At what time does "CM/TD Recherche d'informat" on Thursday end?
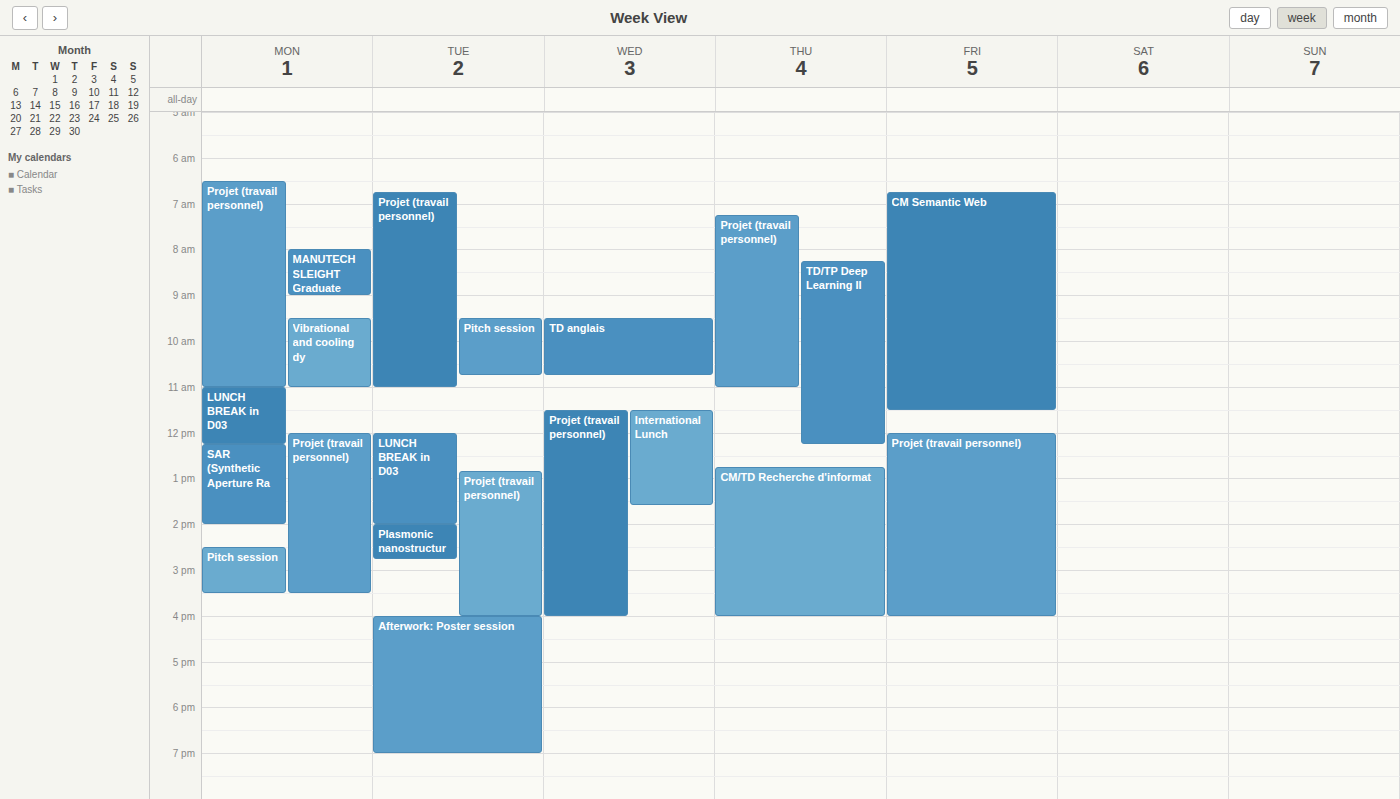
16:00